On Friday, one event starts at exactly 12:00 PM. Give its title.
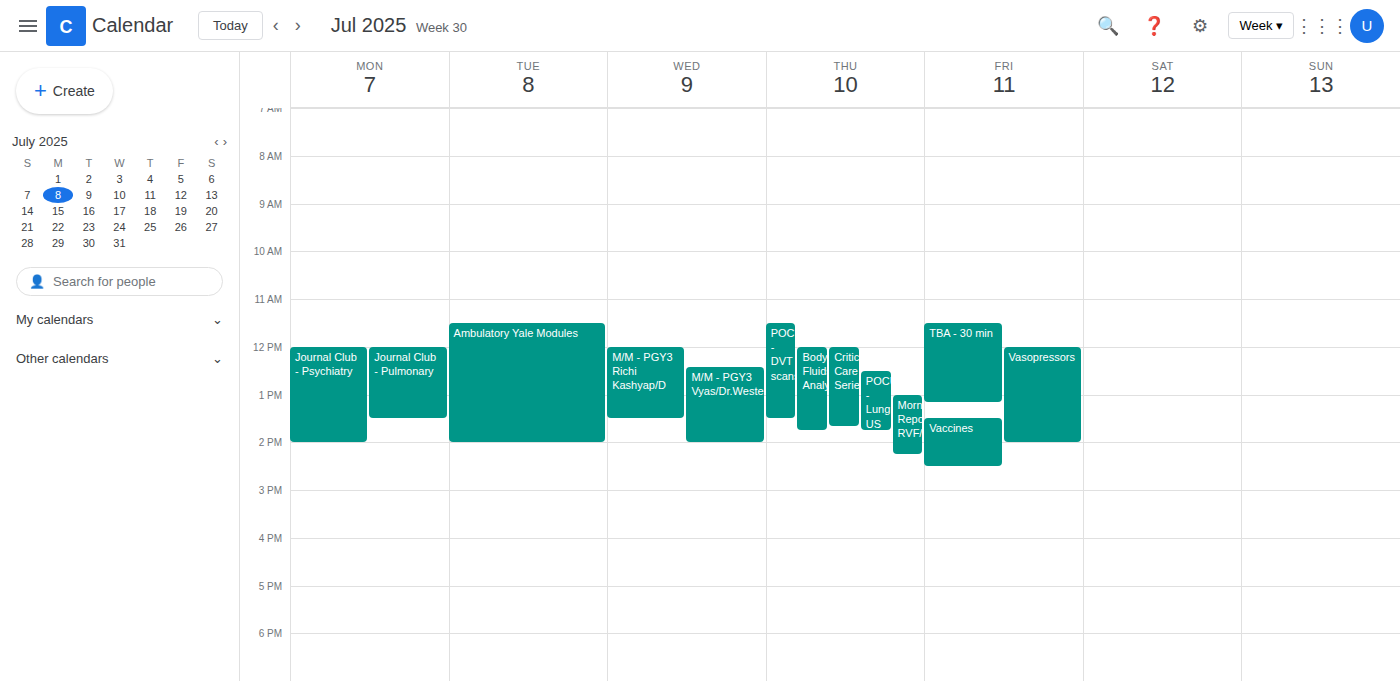
"Vasopressors"